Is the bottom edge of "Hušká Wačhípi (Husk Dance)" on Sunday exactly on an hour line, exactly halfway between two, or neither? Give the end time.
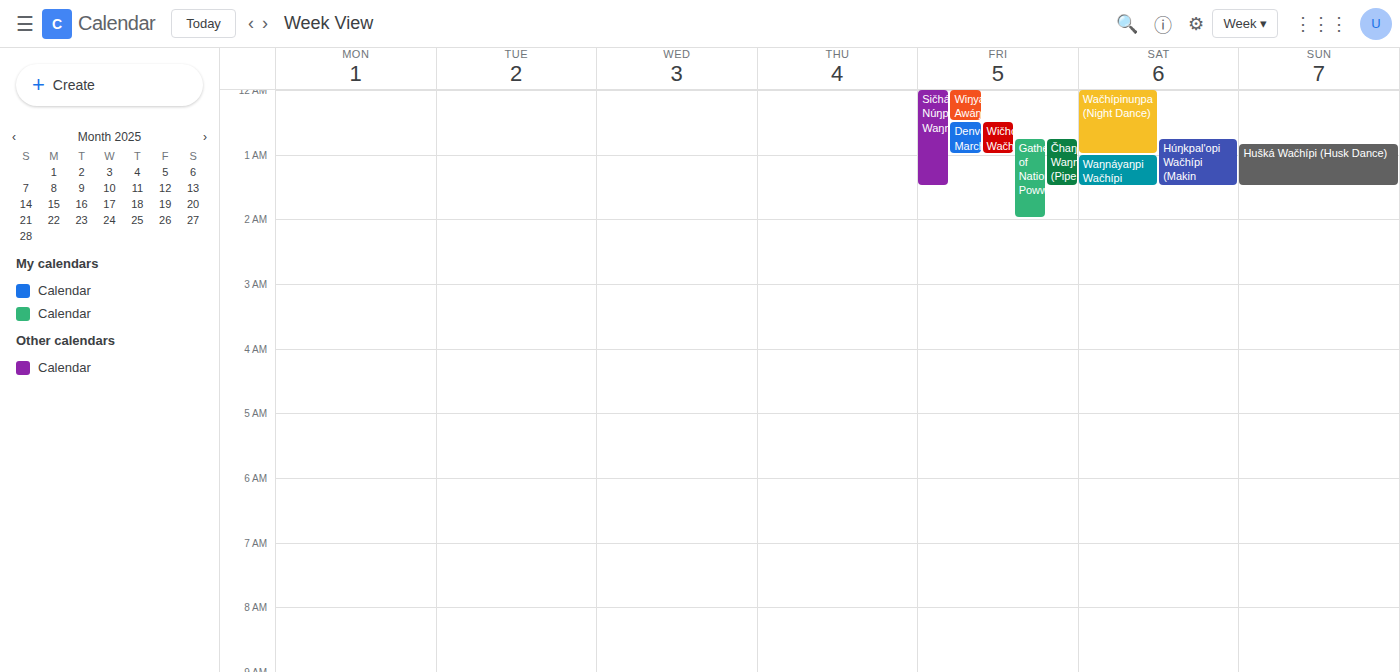
01:30 -- halfway between the 01:00 and 02:00 lines.